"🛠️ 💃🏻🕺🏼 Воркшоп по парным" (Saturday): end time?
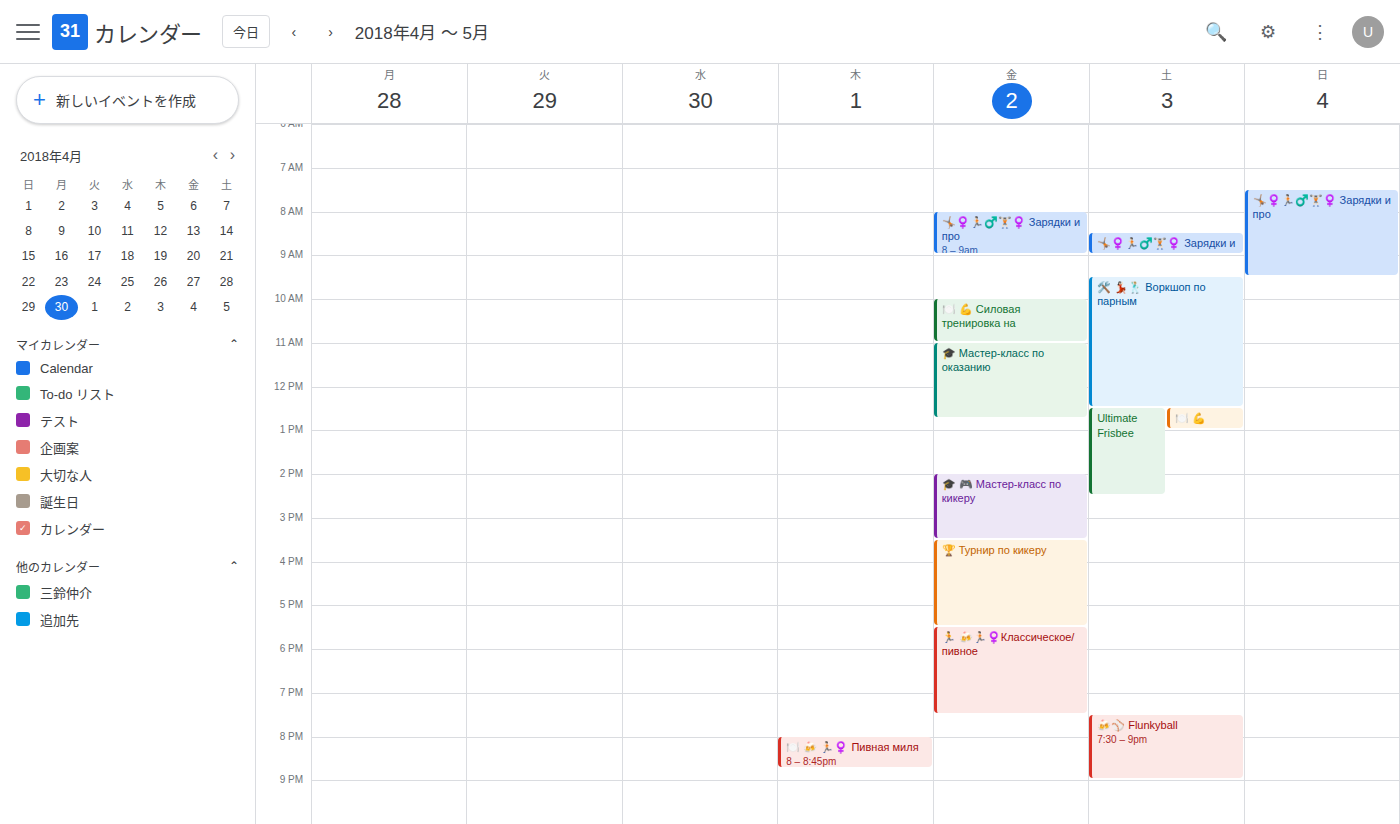
12:30 PM